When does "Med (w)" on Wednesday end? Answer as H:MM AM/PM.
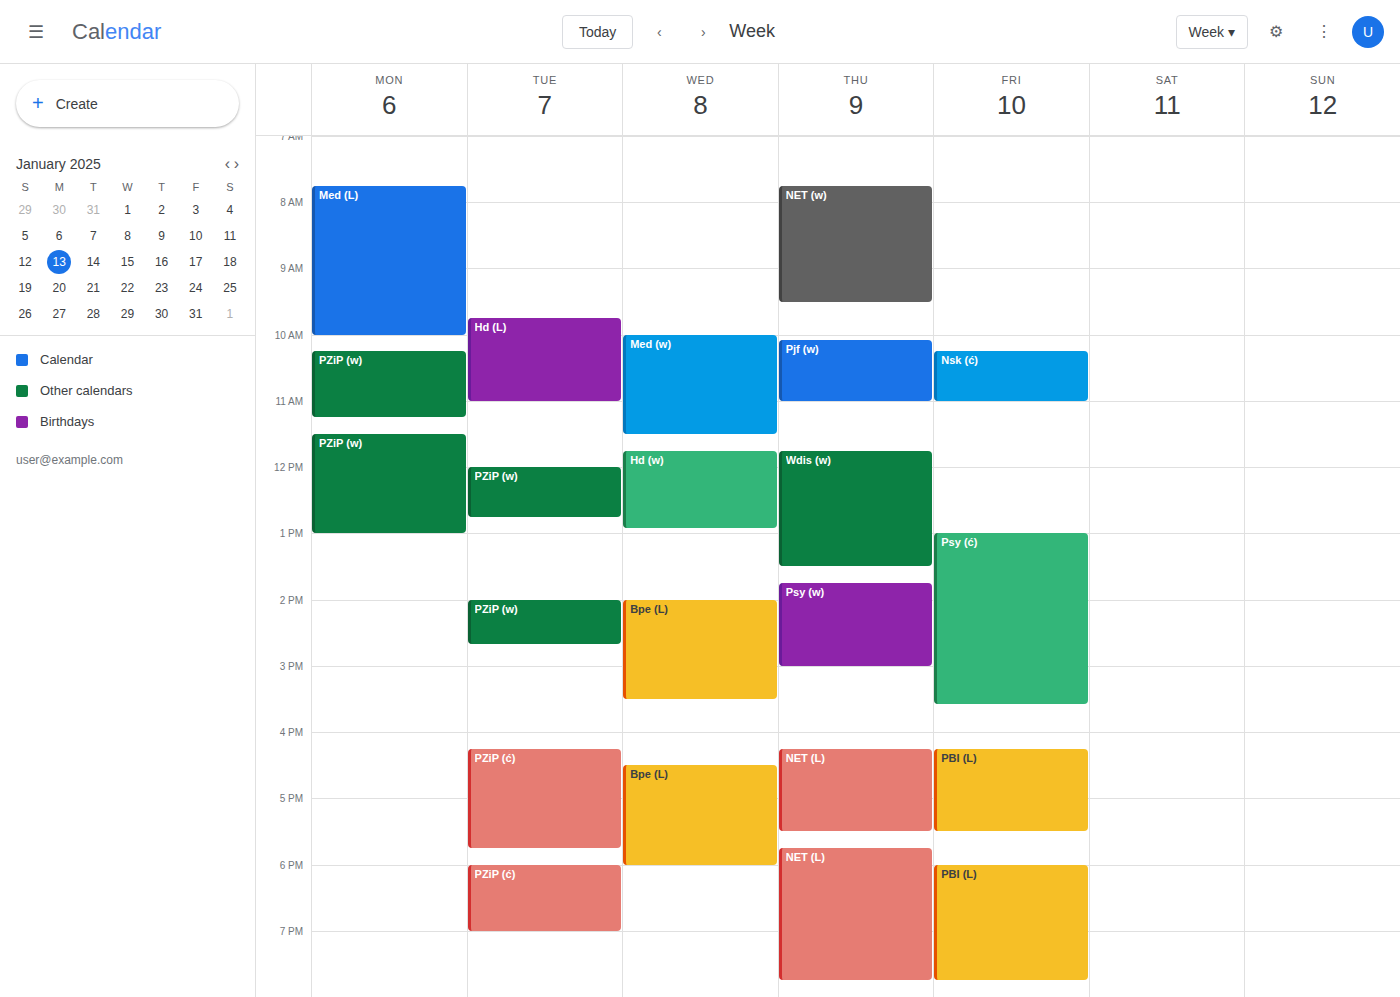
11:30 AM